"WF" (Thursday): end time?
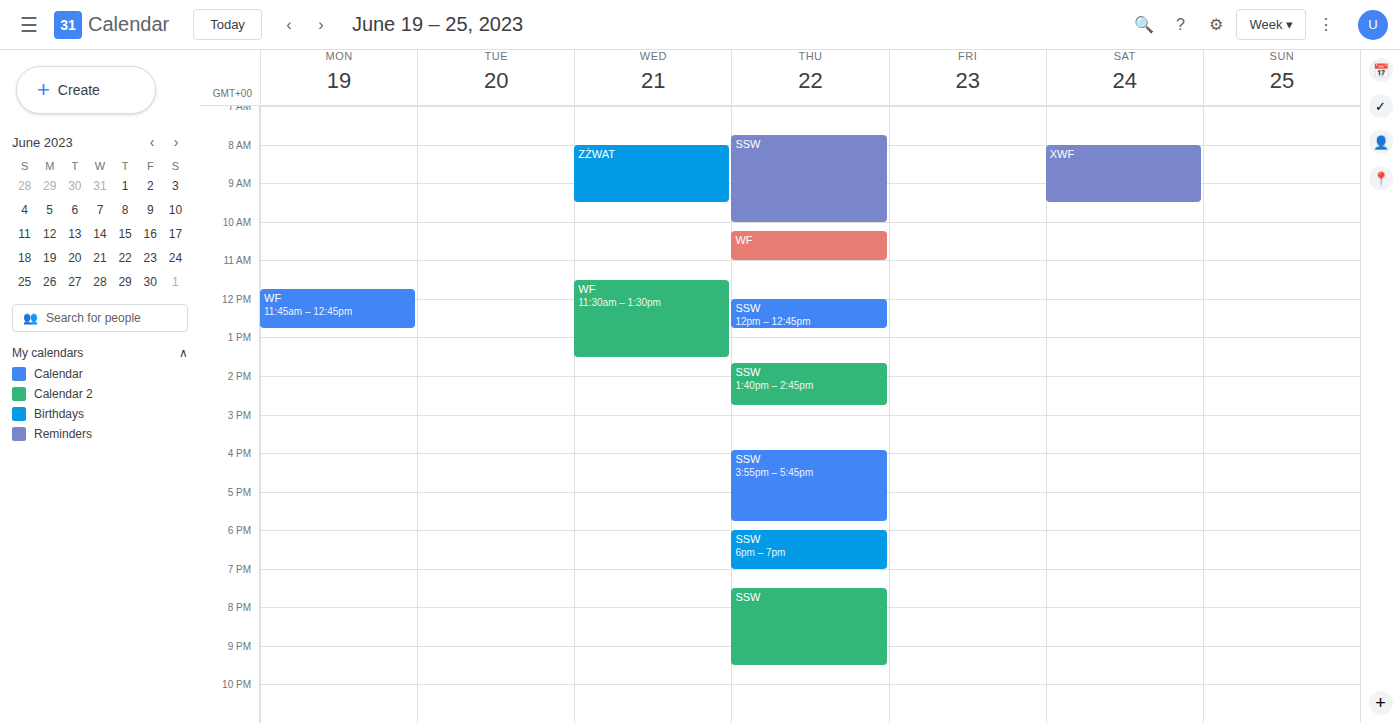
11:00 AM